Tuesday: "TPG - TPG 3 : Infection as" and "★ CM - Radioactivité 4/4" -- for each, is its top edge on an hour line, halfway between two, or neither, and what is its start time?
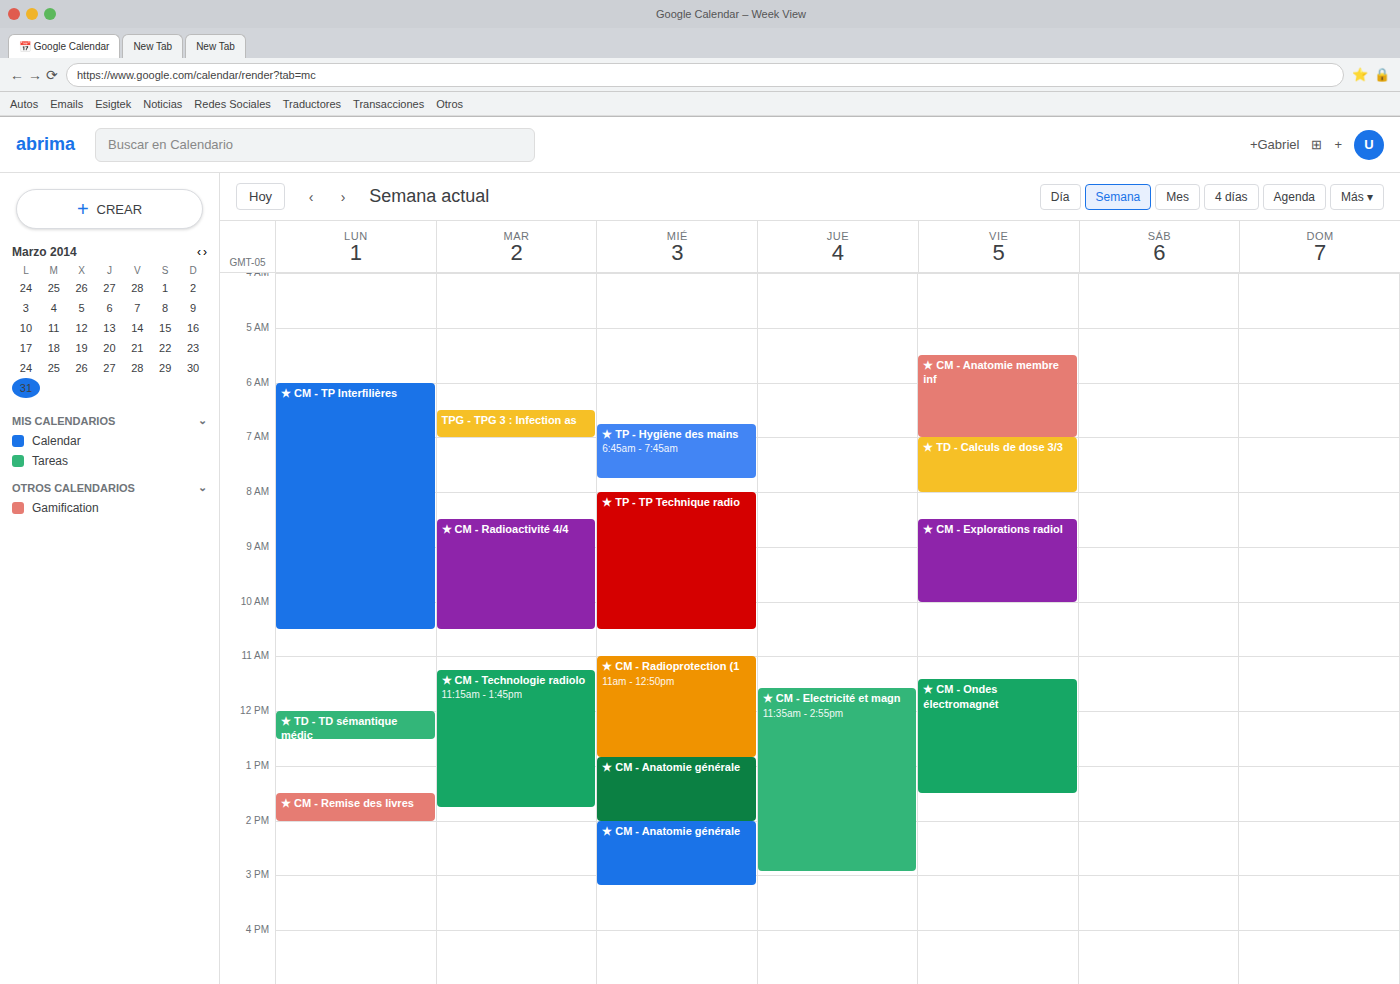
"TPG - TPG 3 : Infection as": 6:30 AM, halfway between the 6 AM and 7 AM lines. "★ CM - Radioactivité 4/4": 8:30 AM, halfway between the 8 AM and 9 AM lines.